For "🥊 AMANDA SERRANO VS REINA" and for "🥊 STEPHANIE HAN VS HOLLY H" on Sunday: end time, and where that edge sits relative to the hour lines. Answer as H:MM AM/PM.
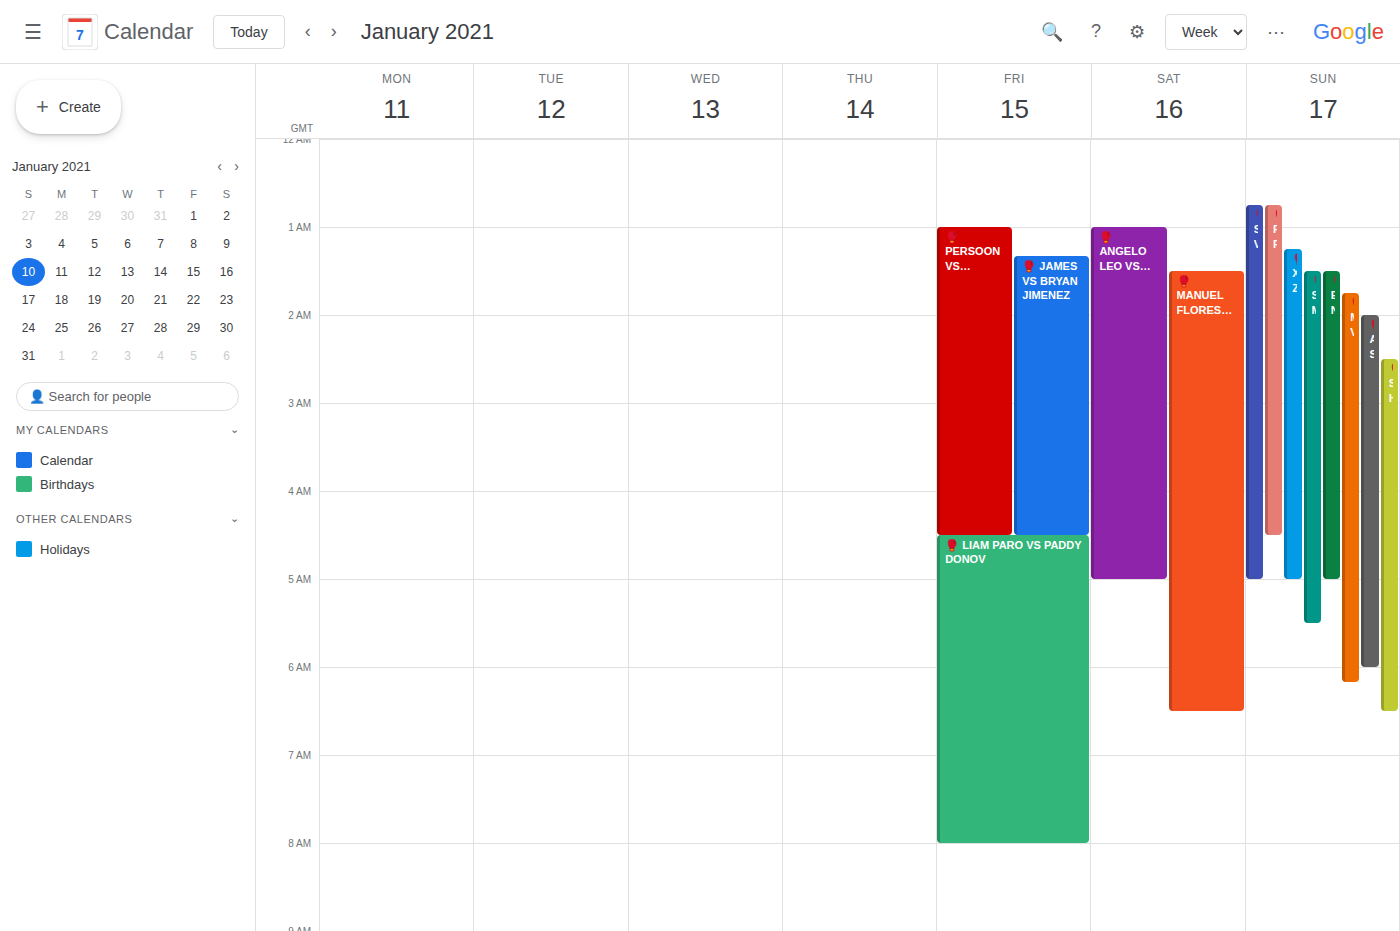
"🥊 AMANDA SERRANO VS REINA": 6:00 AM, exactly on the 6 AM line. "🥊 STEPHANIE HAN VS HOLLY H": 6:30 AM, halfway between the 6 AM and 7 AM lines.